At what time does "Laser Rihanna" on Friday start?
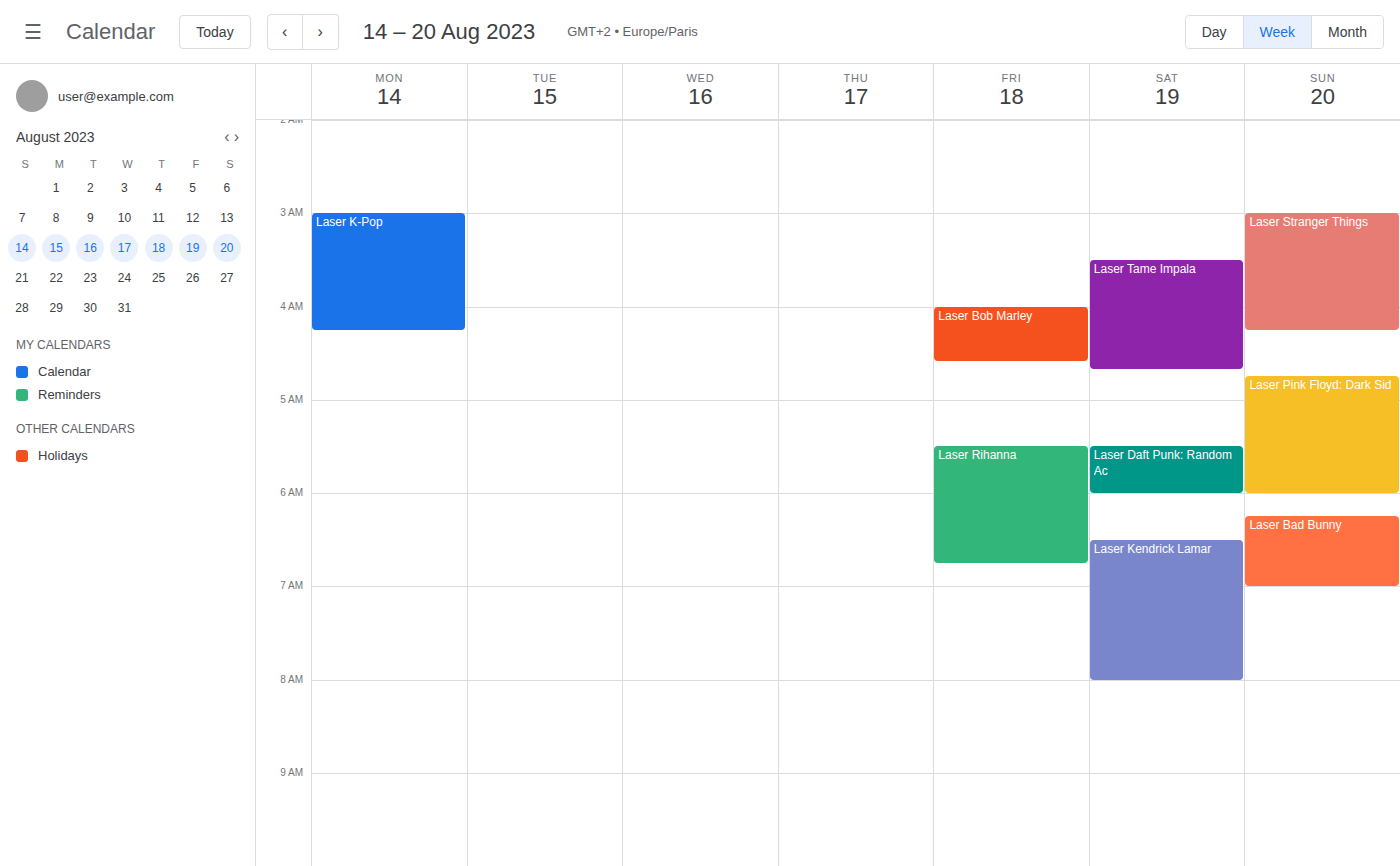
5:30 AM